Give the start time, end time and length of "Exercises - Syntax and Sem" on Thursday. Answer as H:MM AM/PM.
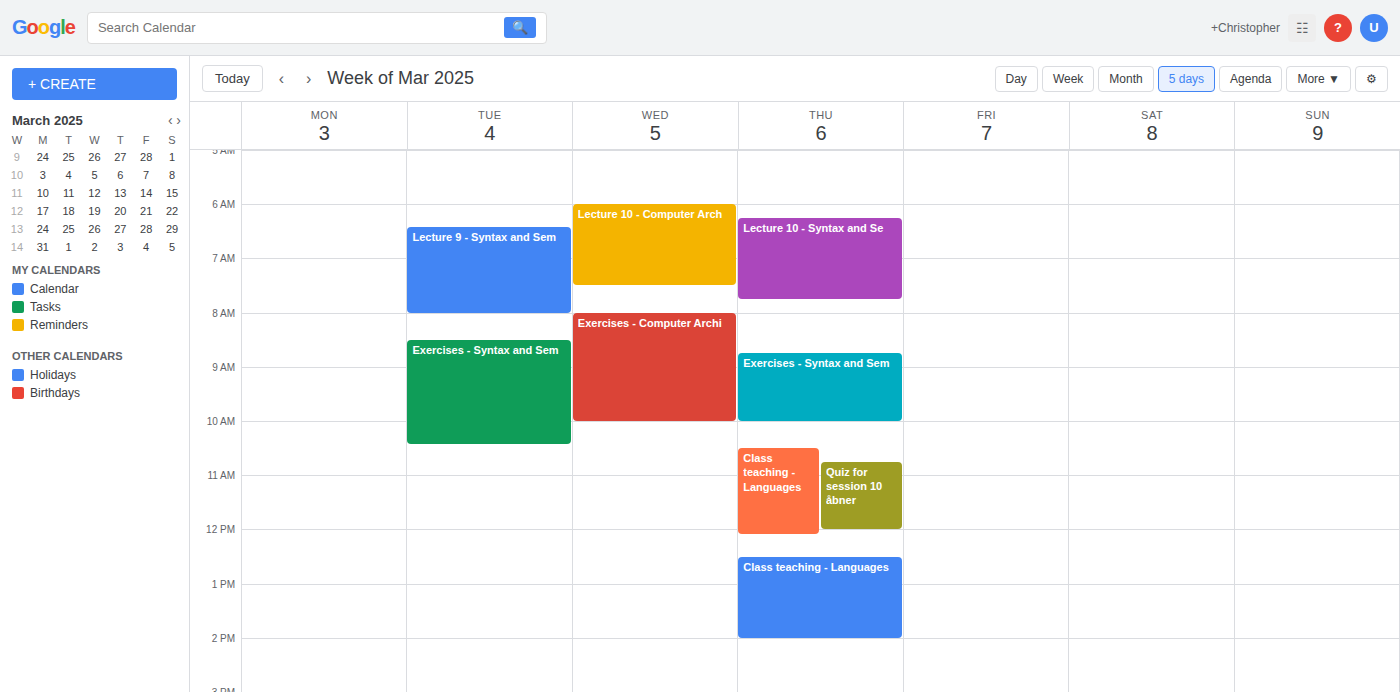
8:45 AM to 10:00 AM, 1 hour 15 minutes